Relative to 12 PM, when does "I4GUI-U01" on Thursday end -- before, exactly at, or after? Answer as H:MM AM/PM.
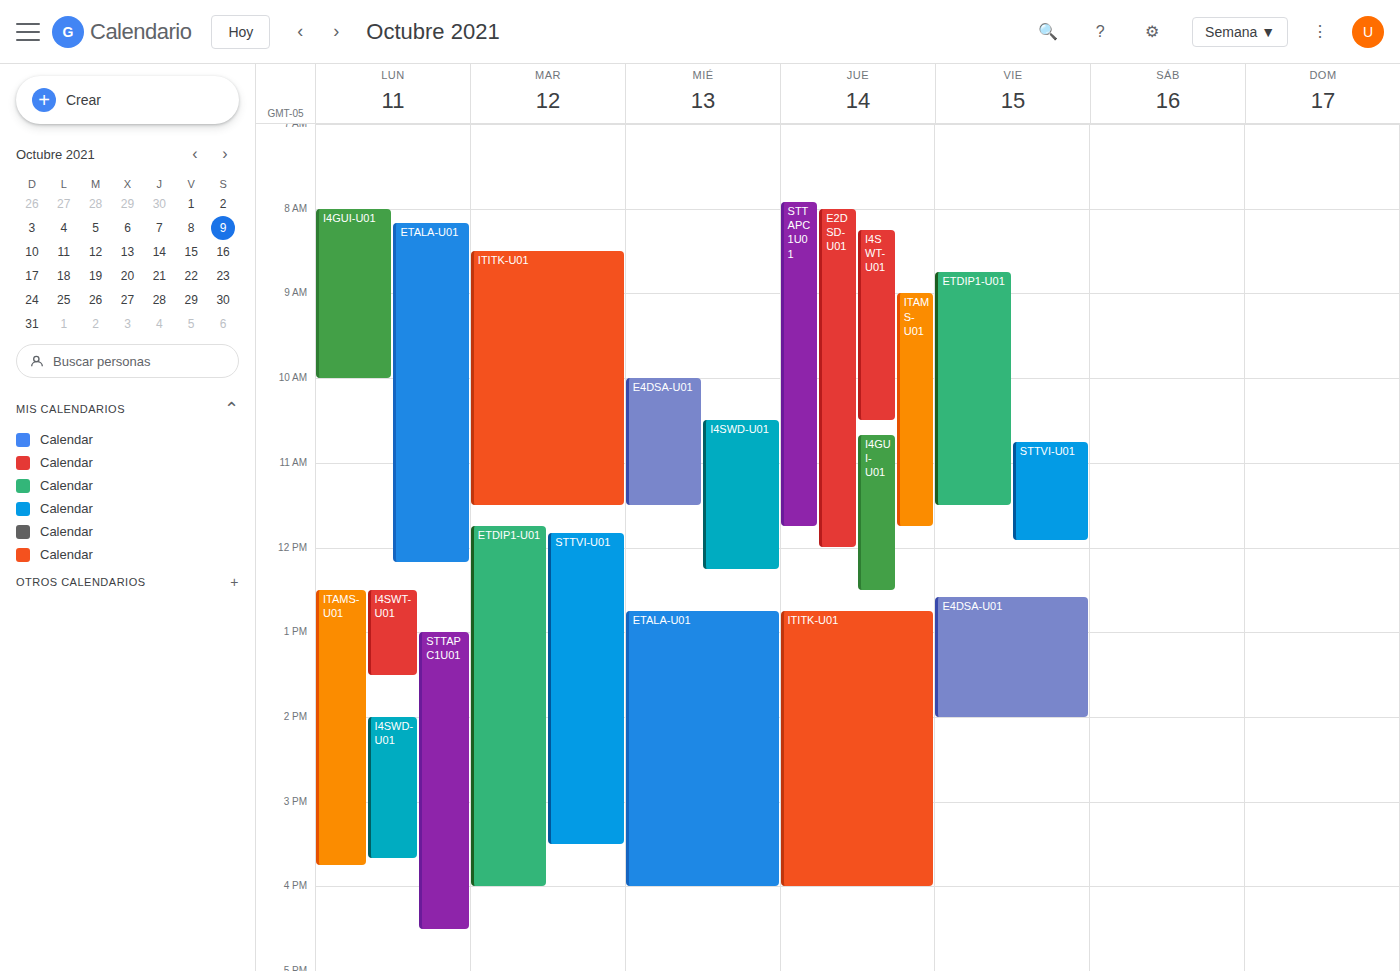
12:30 PM -- after 12 PM, 30 minutes below the 12 PM line.